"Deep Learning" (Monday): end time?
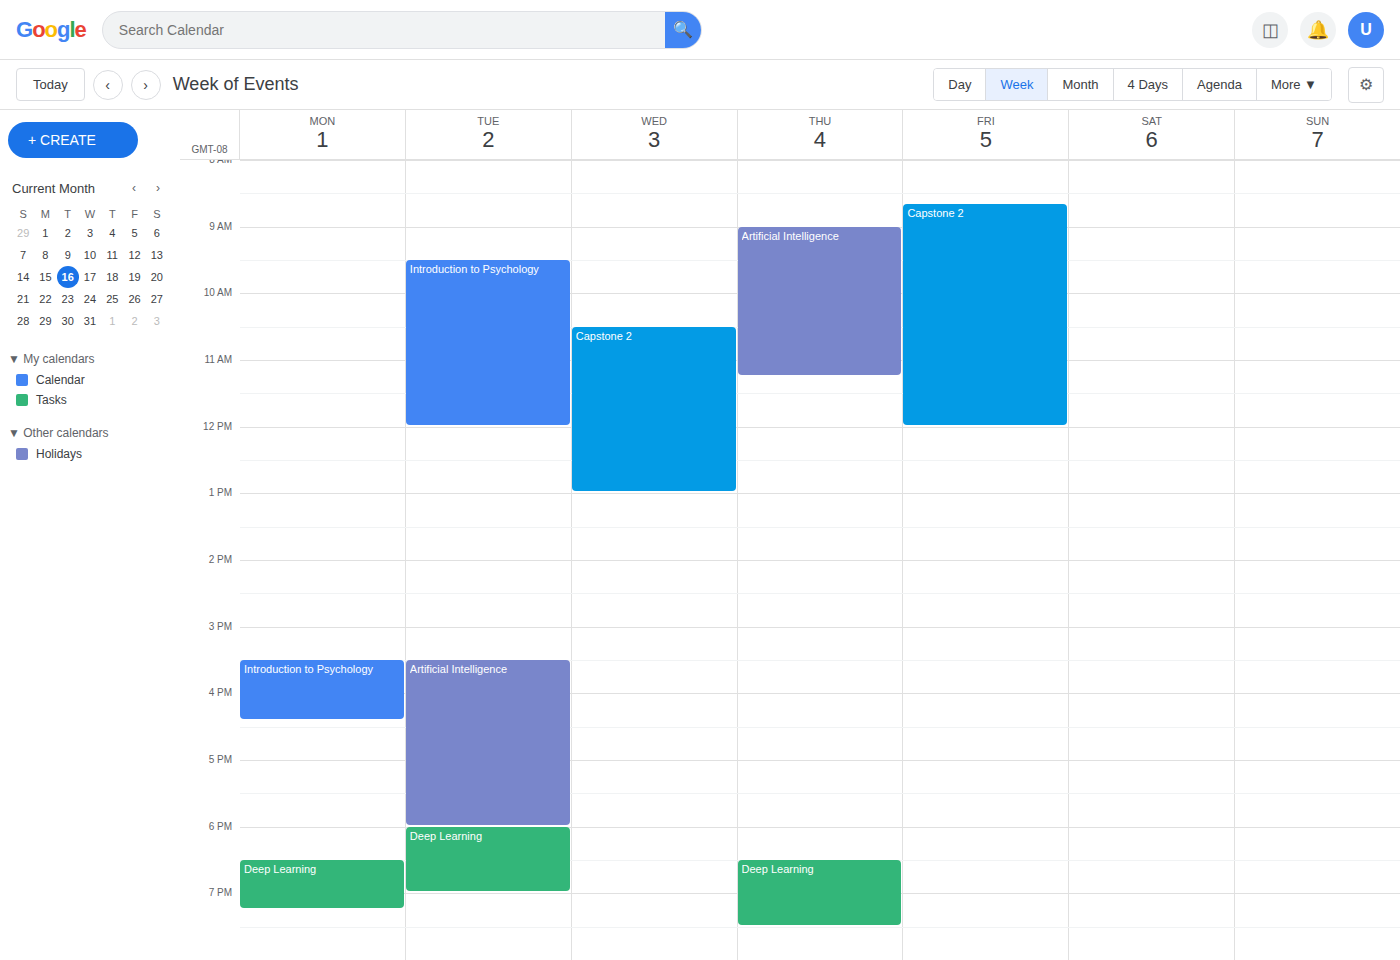
7:15 PM